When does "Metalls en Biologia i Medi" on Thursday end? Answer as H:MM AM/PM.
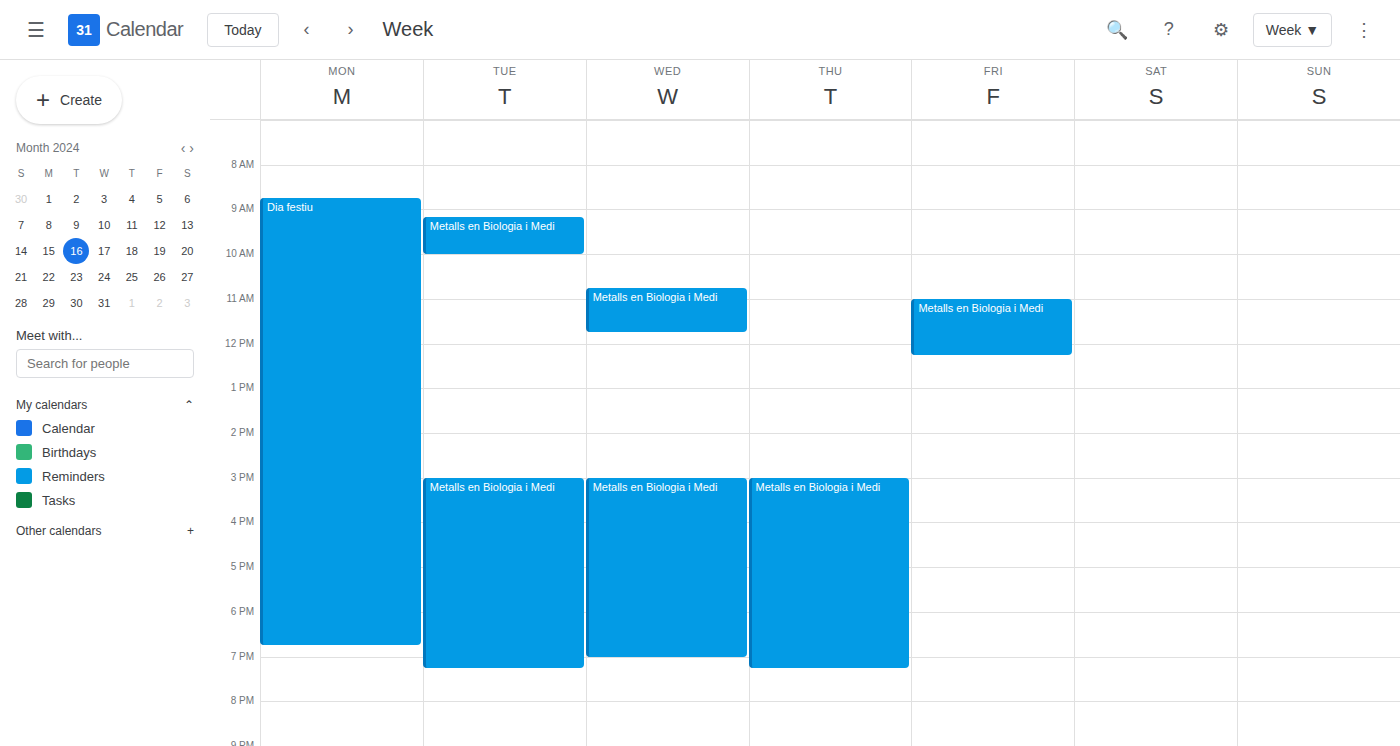
7:15 PM